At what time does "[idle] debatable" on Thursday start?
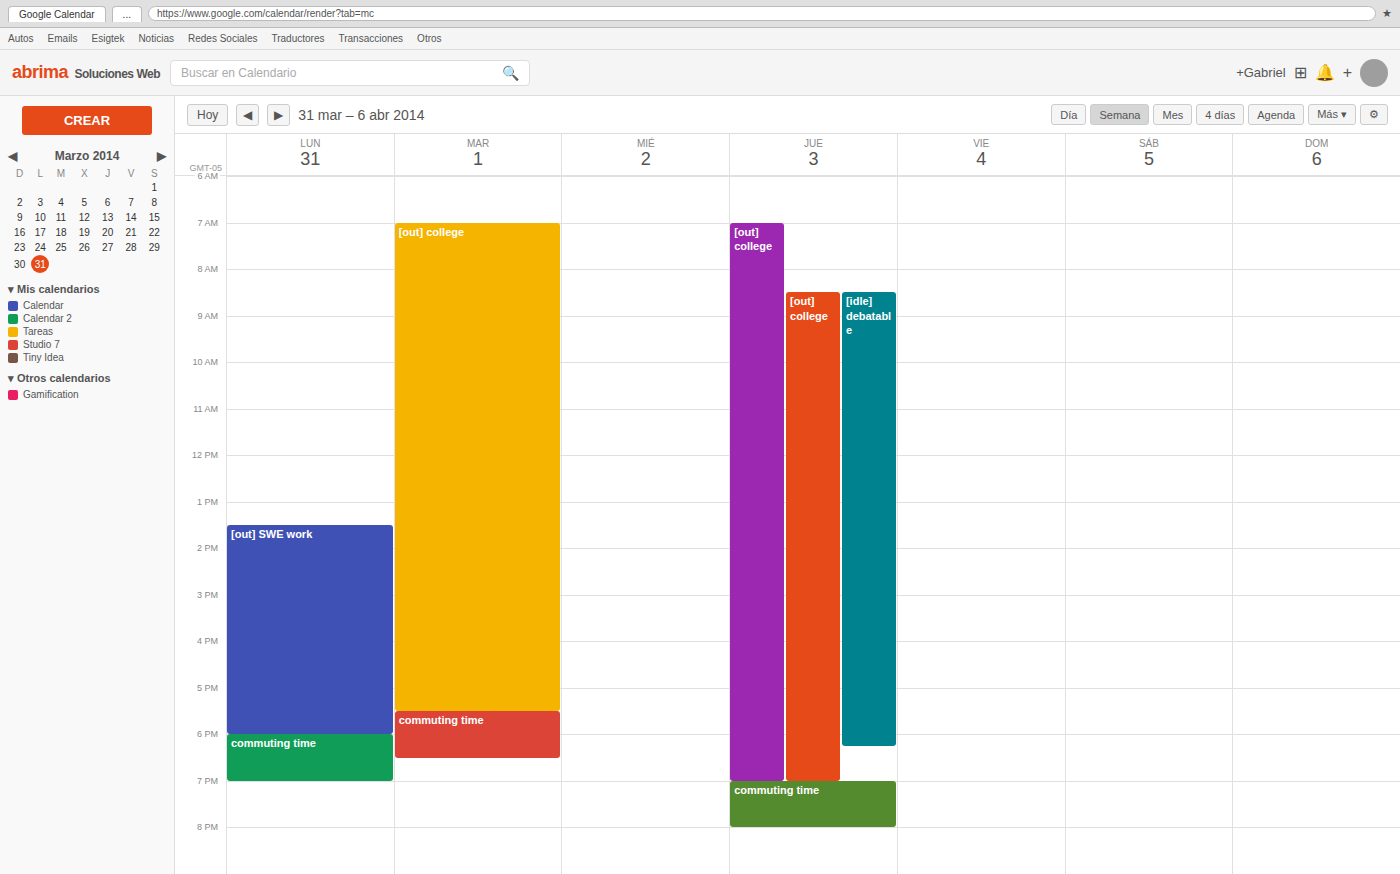
8:30 AM